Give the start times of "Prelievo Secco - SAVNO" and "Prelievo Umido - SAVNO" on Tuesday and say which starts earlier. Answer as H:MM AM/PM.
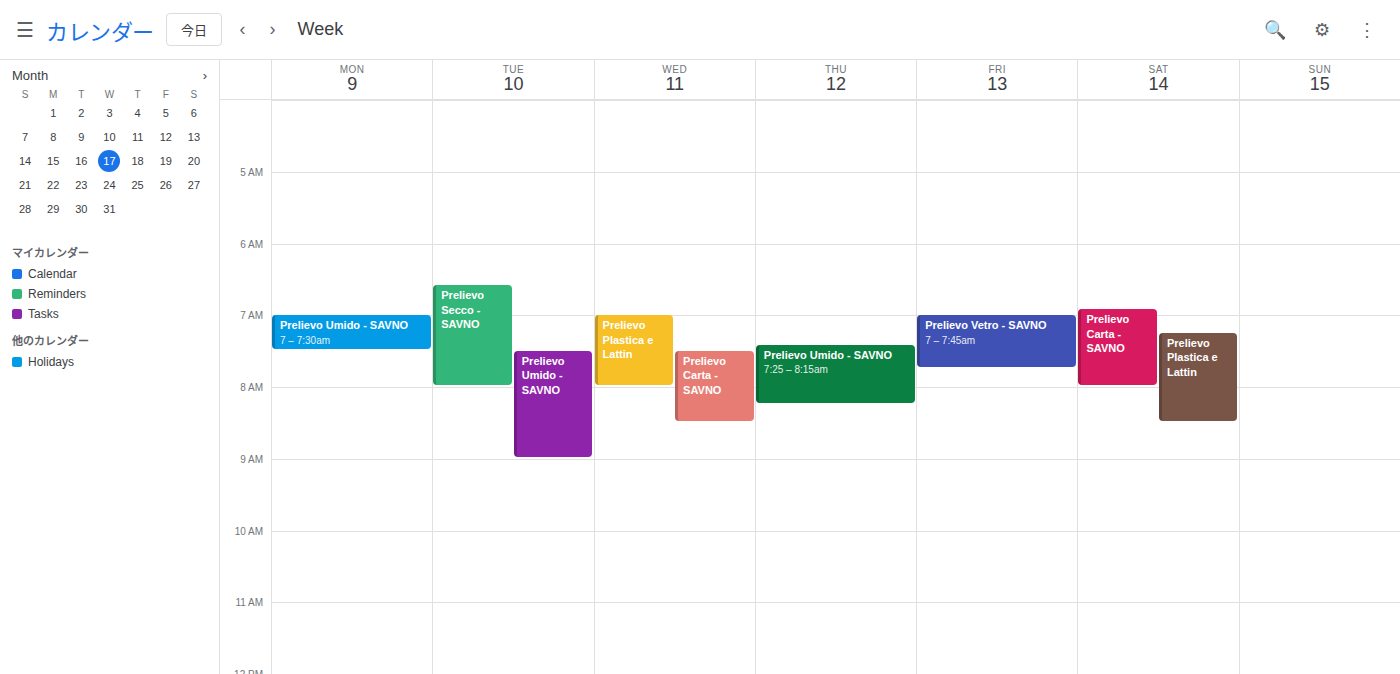
"Prelievo Secco - SAVNO" 6:35 AM; "Prelievo Umido - SAVNO" 7:30 AM.